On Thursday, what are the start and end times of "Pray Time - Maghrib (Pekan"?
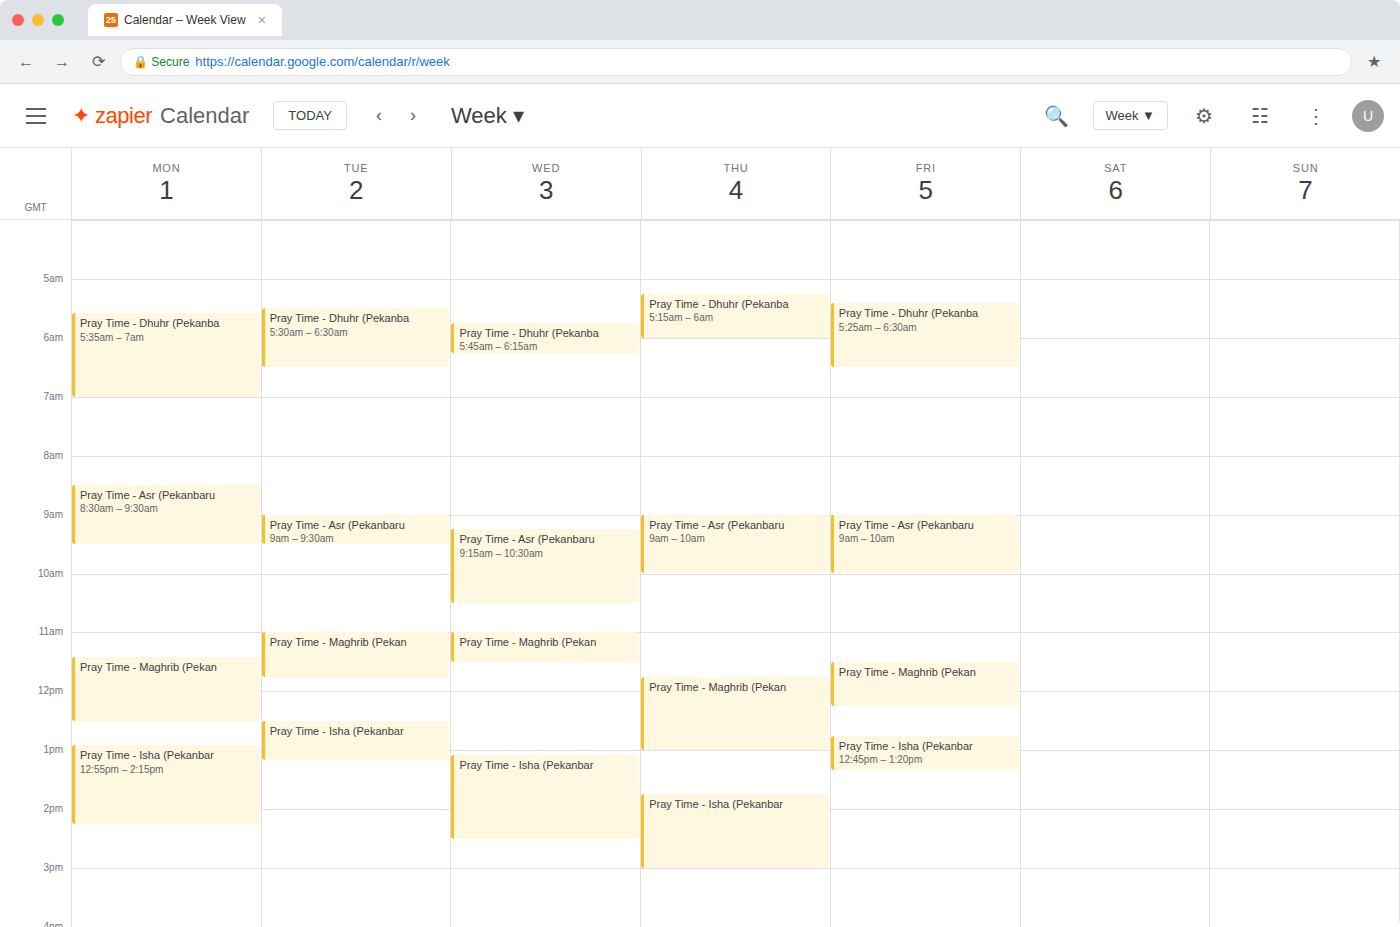
11:45 AM to 1:00 PM